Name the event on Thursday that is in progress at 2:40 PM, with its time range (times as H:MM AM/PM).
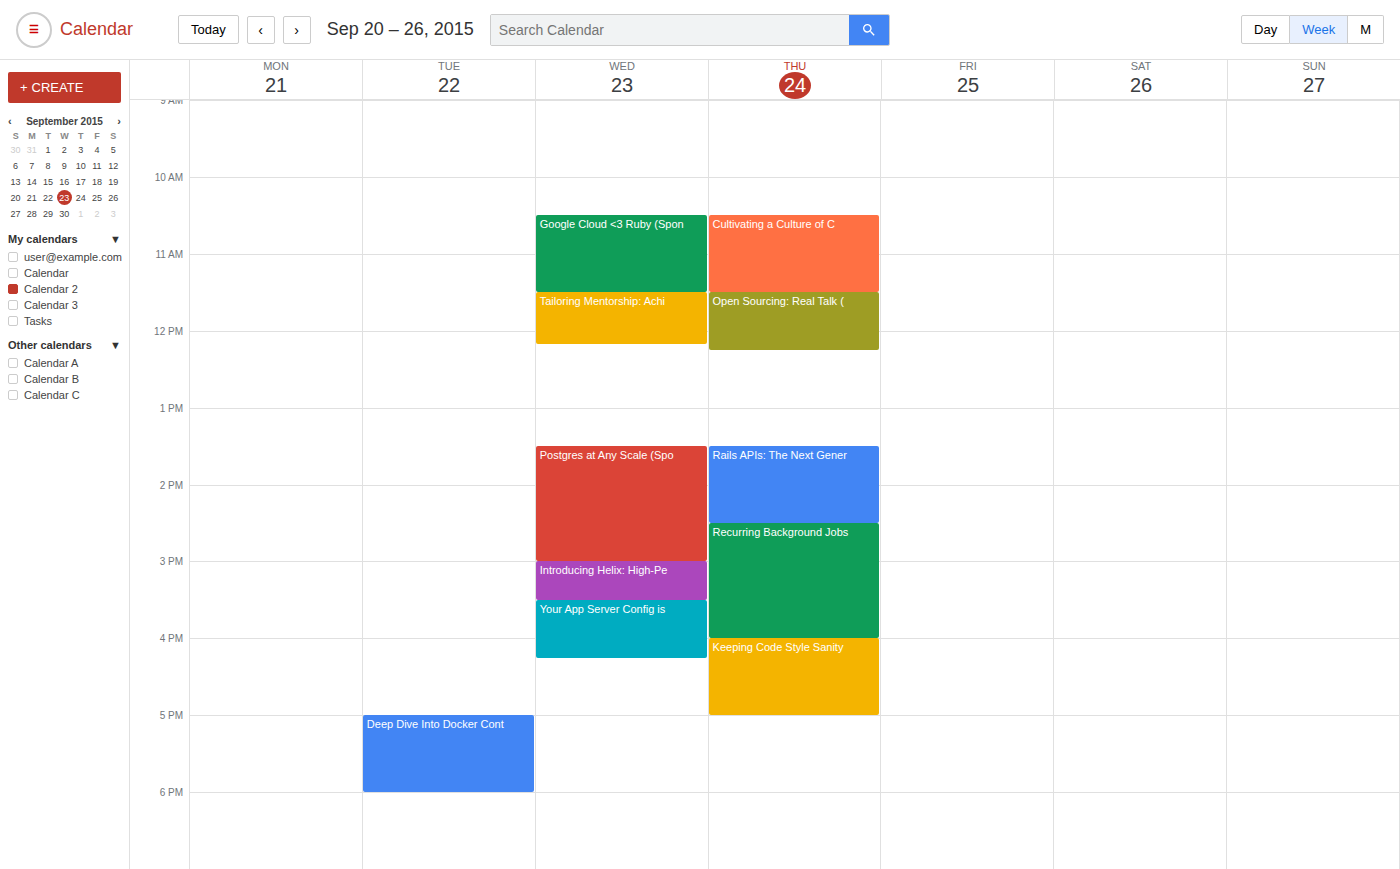
"Recurring Background Jobs", 2:30 PM to 4:00 PM